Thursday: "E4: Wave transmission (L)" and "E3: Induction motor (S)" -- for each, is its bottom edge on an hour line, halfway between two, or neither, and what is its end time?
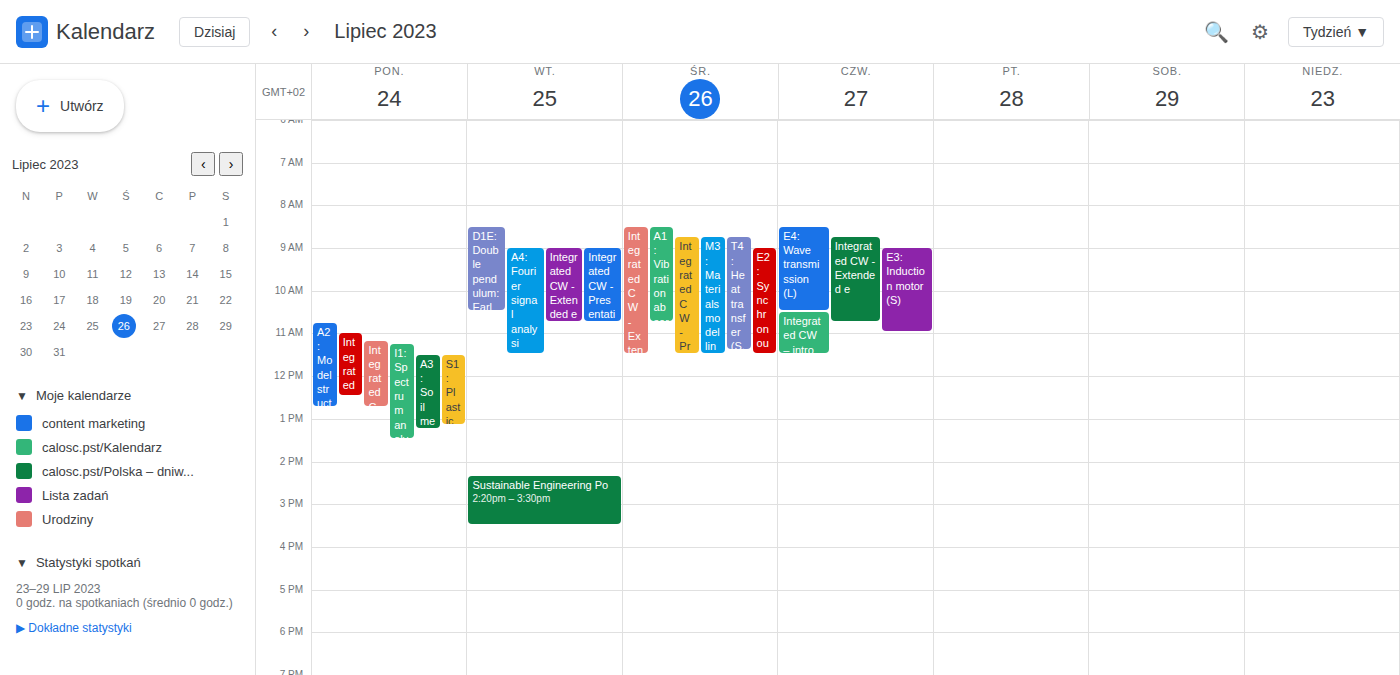
"E4: Wave transmission (L)": 10:30 AM, halfway between the 10 AM and 11 AM lines. "E3: Induction motor (S)": 11:00 AM, exactly on the 11 AM line.